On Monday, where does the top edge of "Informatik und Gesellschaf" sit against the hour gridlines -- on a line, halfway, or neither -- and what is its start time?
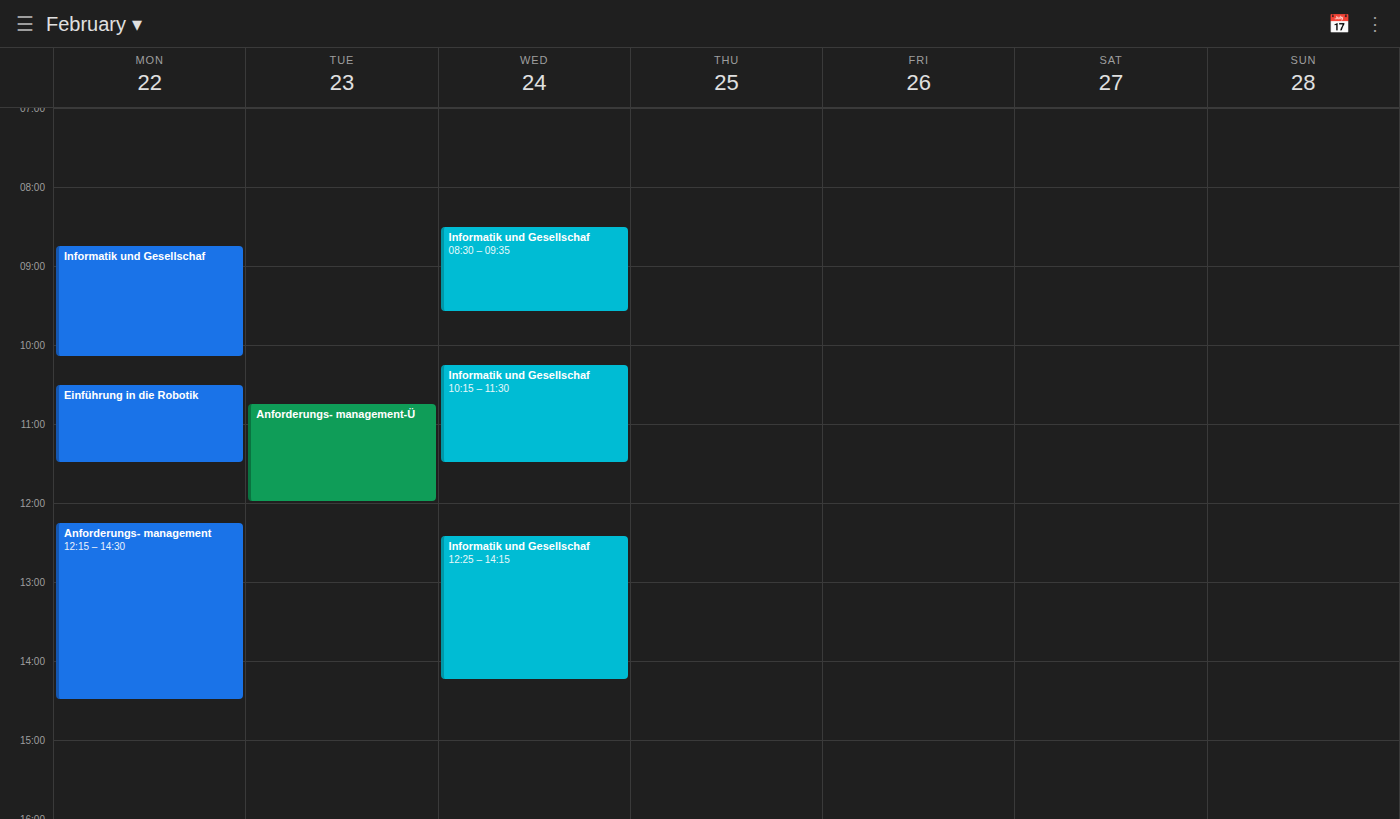
8:45 AM -- neither: three quarters of the way from the 8 AM line to the 9 AM line.